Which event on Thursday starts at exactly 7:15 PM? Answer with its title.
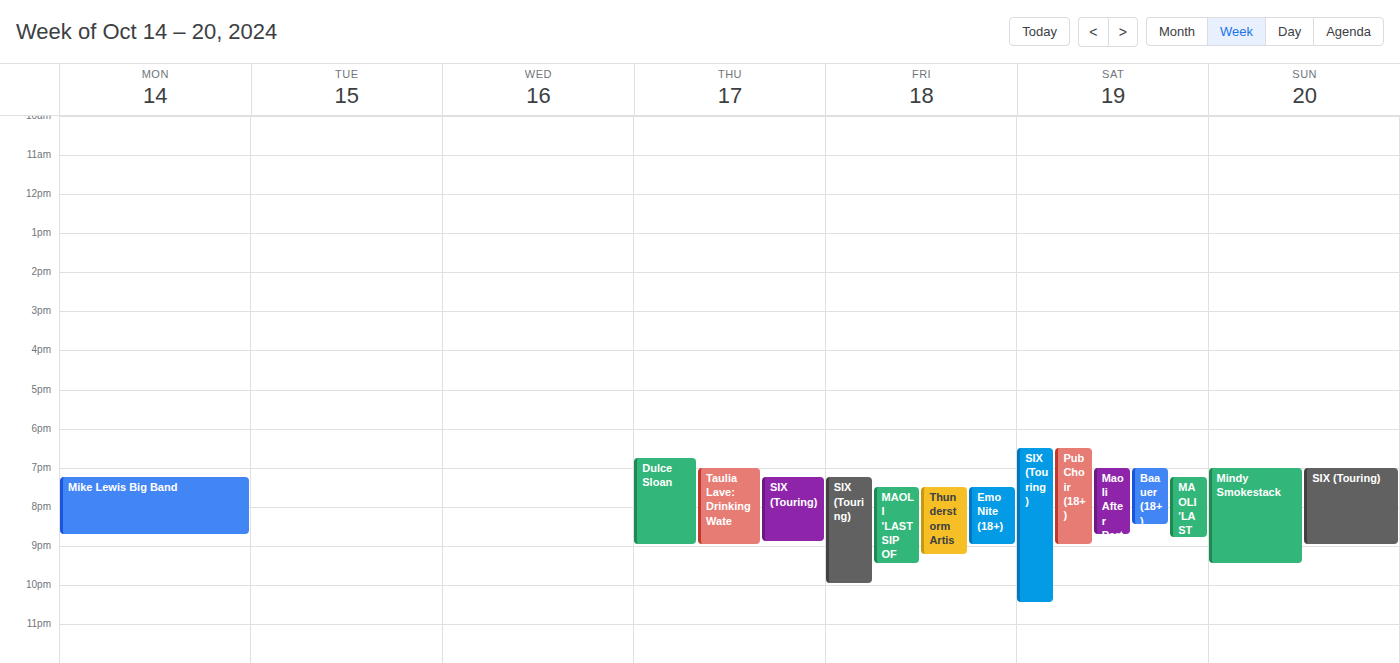
"SIX (Touring)"